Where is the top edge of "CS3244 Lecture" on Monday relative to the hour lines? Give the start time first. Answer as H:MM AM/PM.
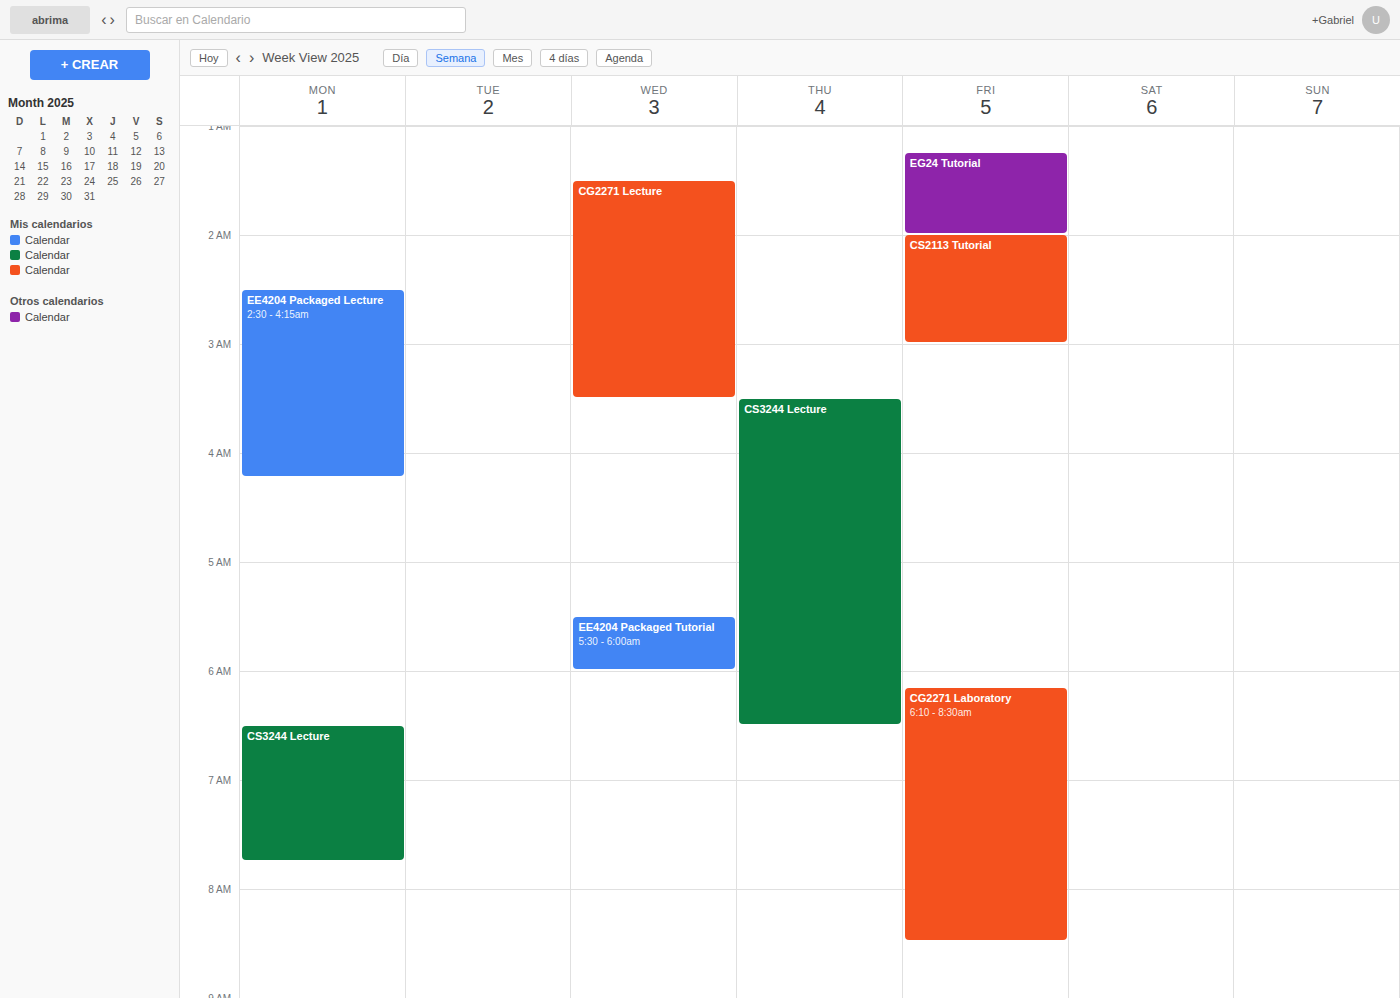
6:30 AM -- halfway between the 6 AM and 7 AM lines.